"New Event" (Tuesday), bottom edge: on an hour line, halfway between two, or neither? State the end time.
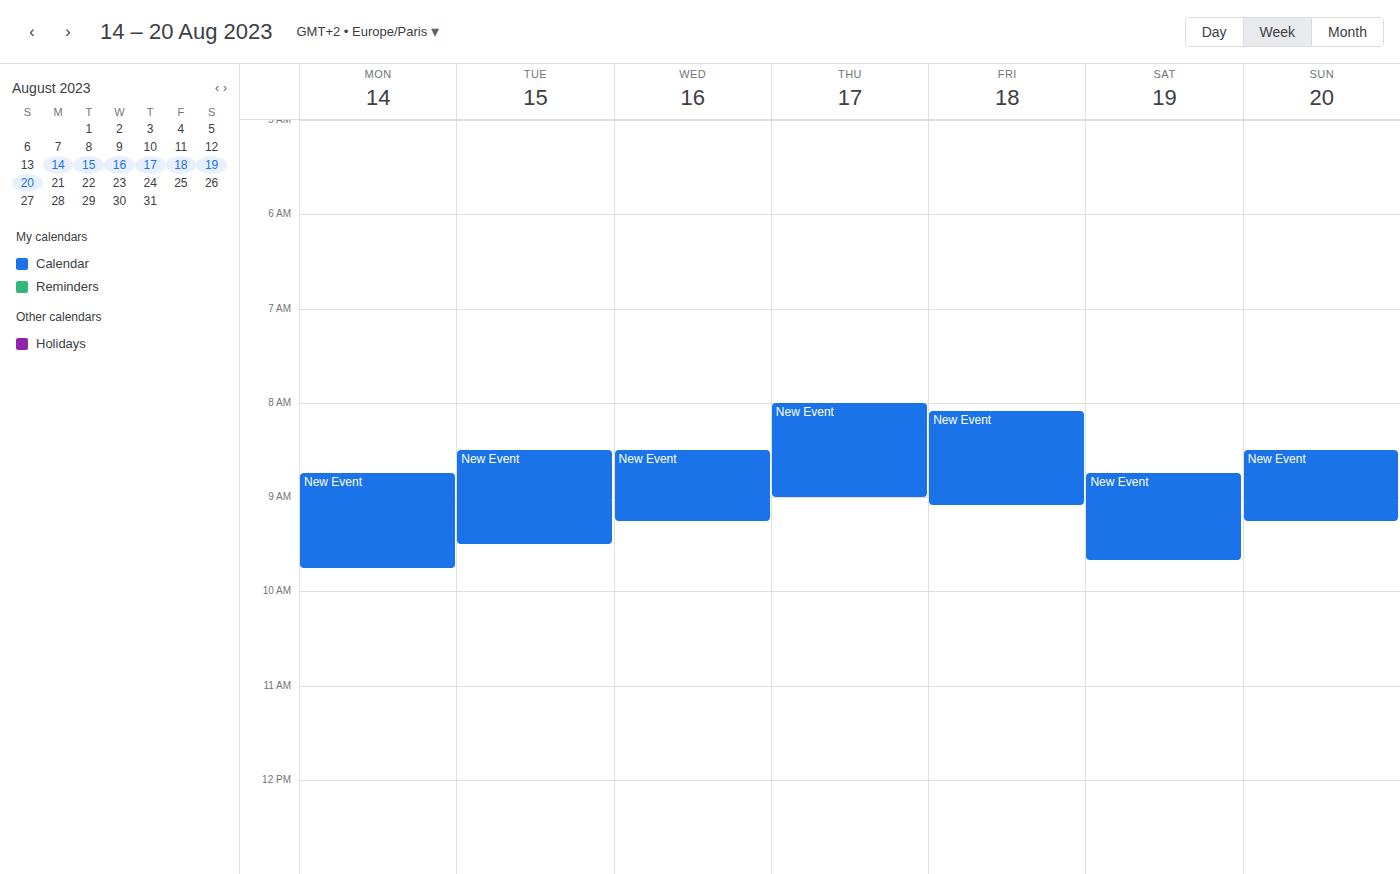
9:30 AM -- halfway between the 9 AM and 10 AM lines.